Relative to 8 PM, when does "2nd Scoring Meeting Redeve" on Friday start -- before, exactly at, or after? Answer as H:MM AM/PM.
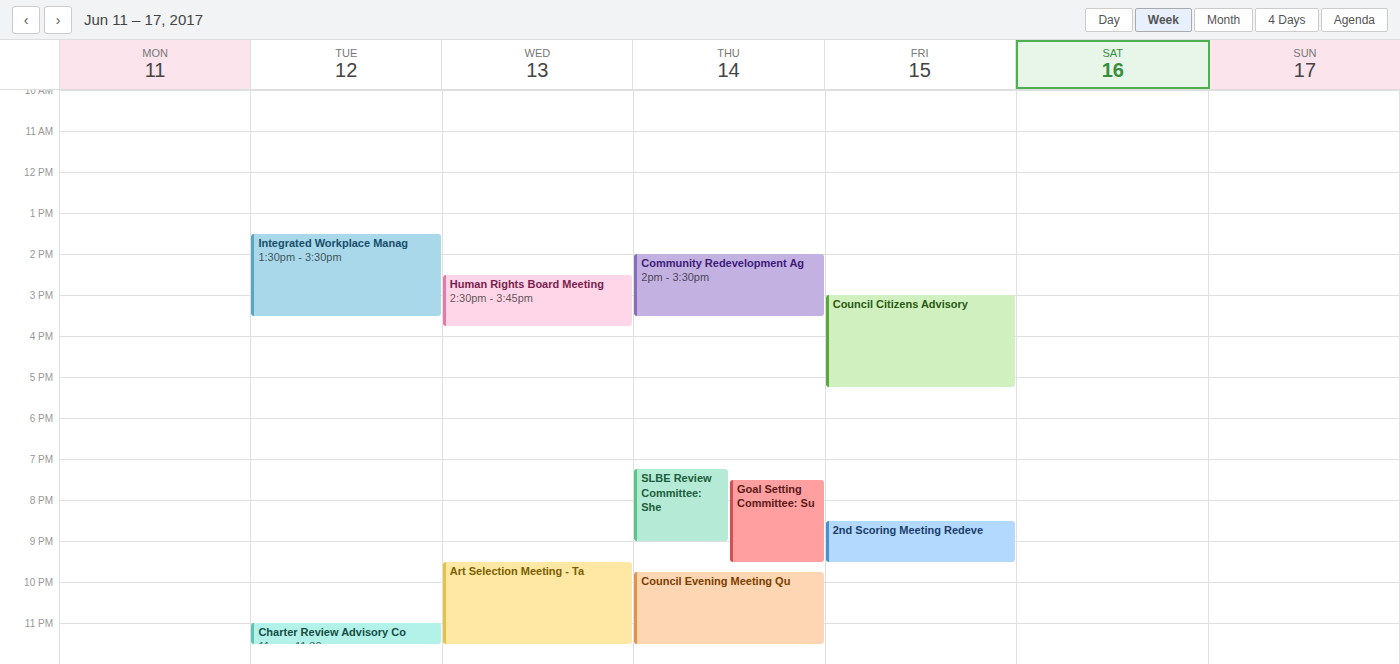
8:30 PM -- after 8 PM, 30 minutes below the 8 PM line.